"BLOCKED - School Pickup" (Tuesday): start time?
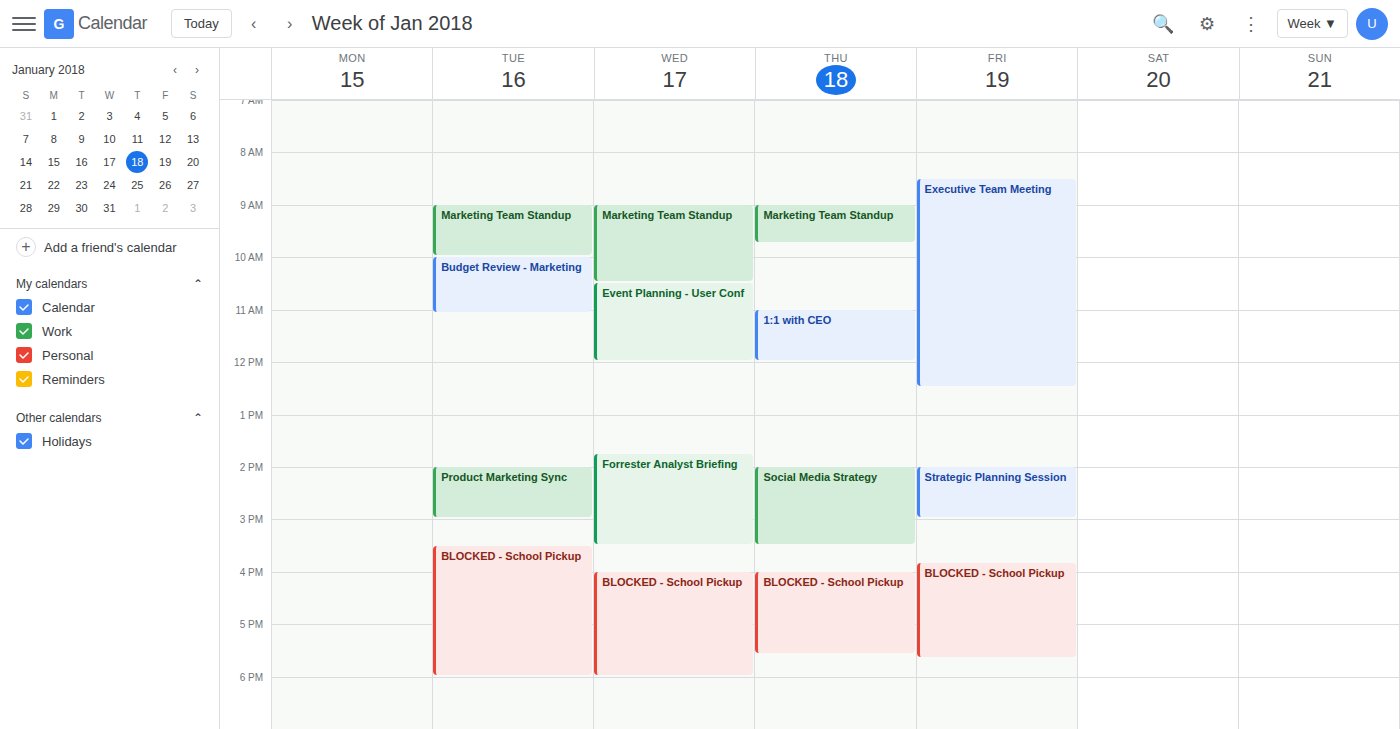
3:30 PM